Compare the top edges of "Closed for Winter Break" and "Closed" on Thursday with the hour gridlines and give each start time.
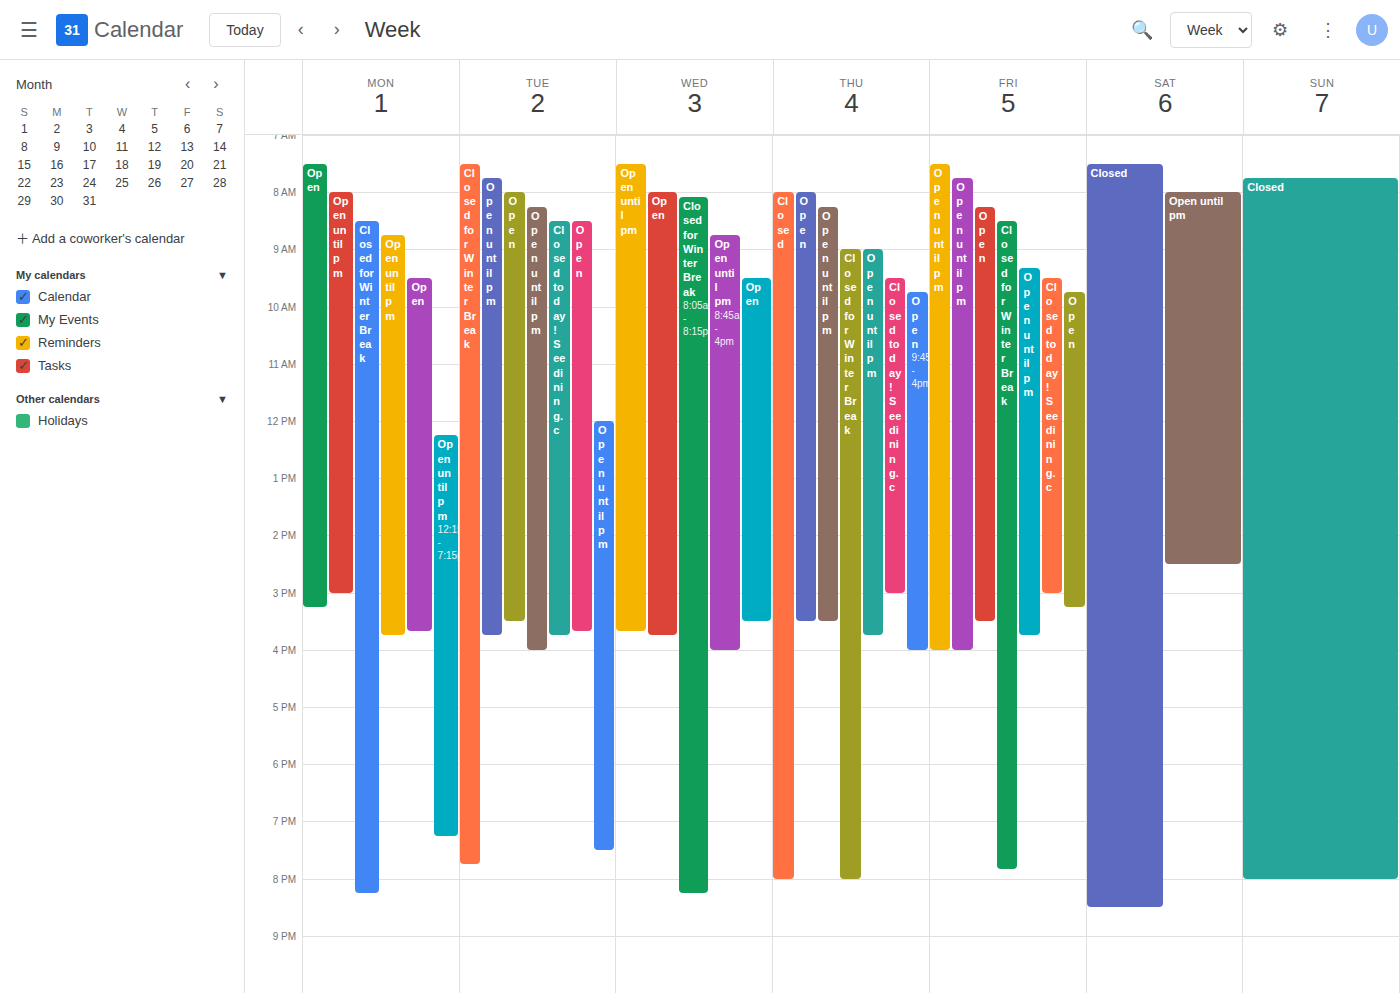
"Closed for Winter Break": 9:00 AM, exactly on the 9 AM line. "Closed": 8:00 AM, exactly on the 8 AM line.